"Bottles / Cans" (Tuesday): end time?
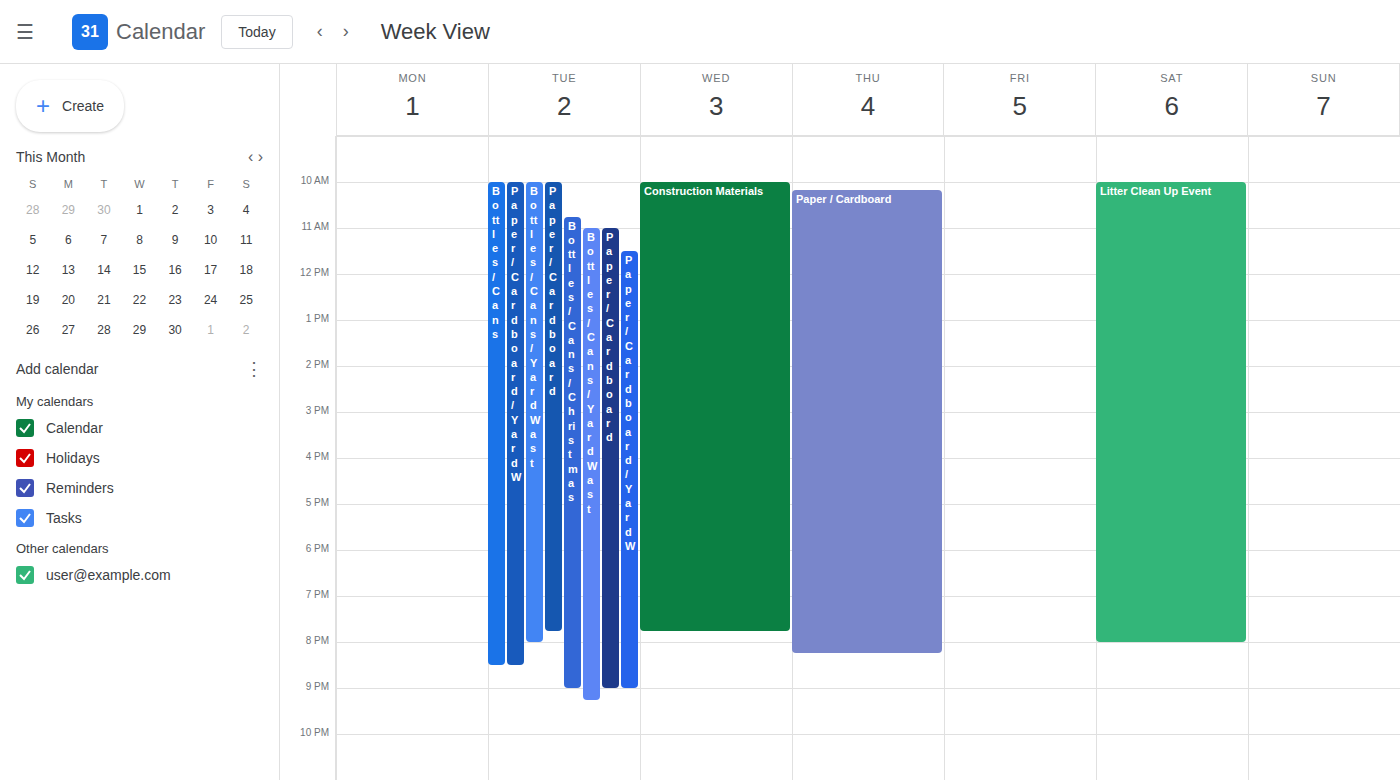
8:30 PM